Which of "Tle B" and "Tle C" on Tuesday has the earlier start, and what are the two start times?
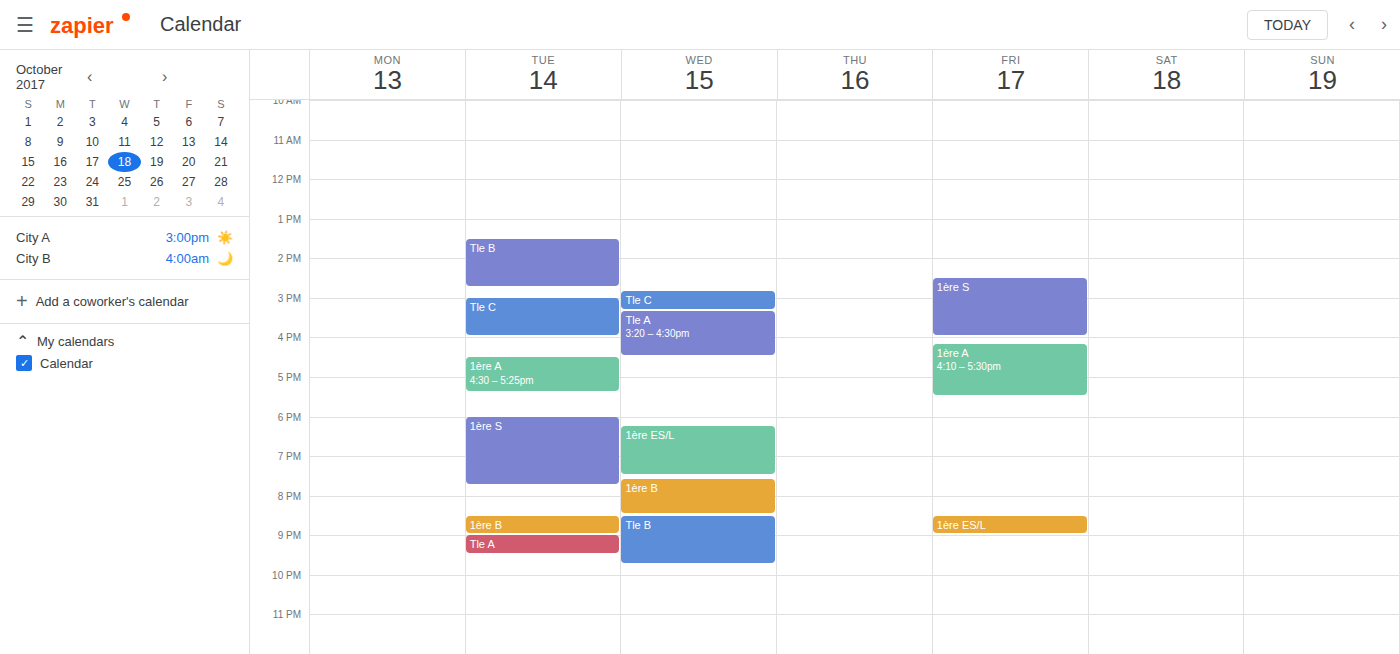
"Tle B" 1:30 PM; "Tle C" 3:00 PM.